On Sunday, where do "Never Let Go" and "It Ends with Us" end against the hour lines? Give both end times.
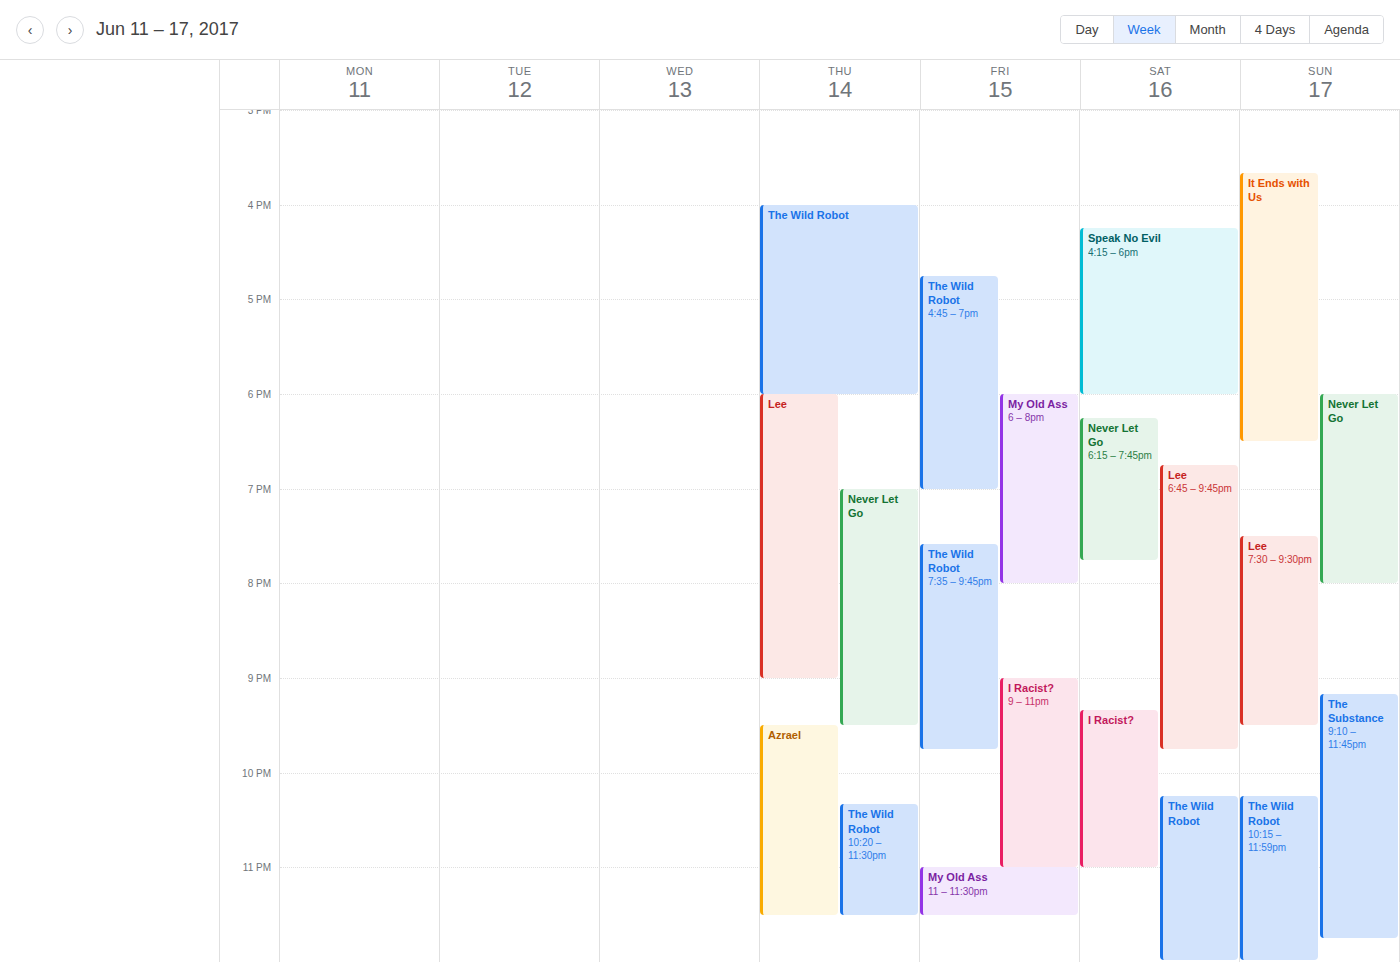
"Never Let Go": 8:00 PM, exactly on the 8 PM line. "It Ends with Us": 6:30 PM, halfway between the 6 PM and 7 PM lines.